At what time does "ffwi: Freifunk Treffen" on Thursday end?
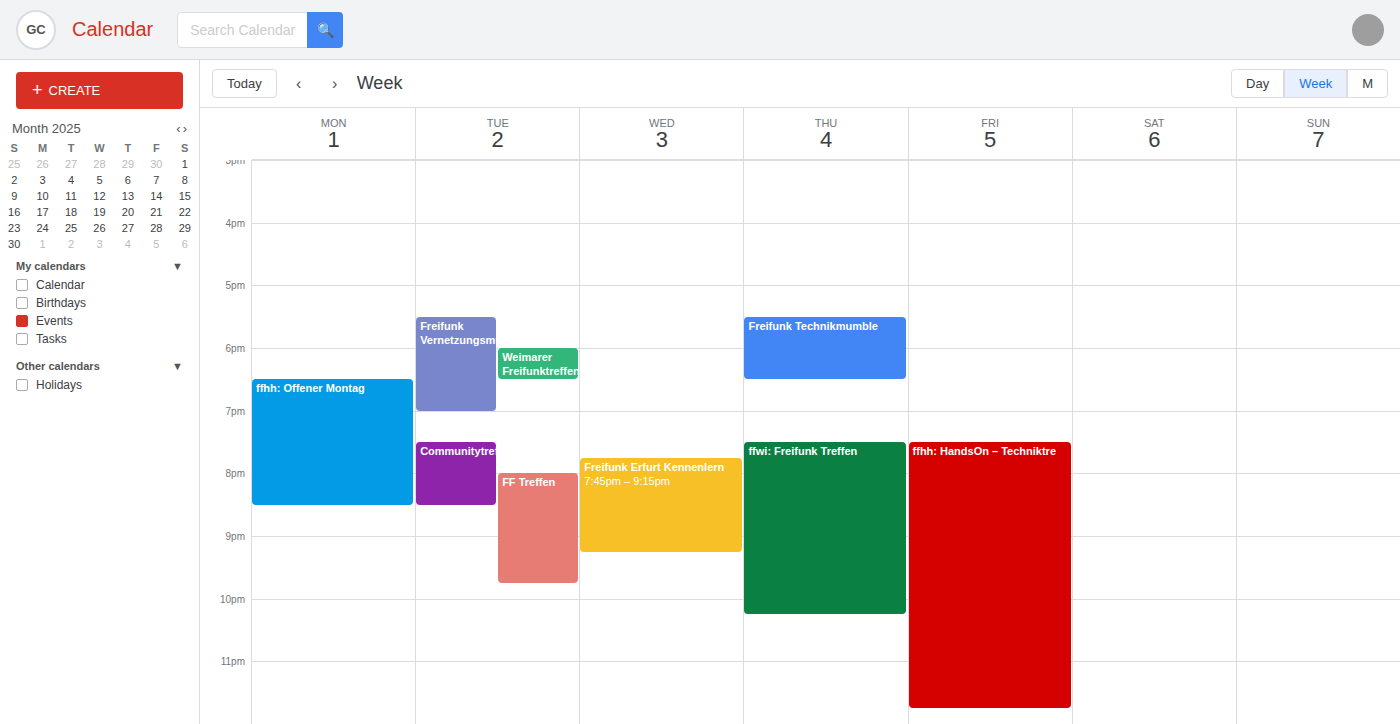
10:15 PM